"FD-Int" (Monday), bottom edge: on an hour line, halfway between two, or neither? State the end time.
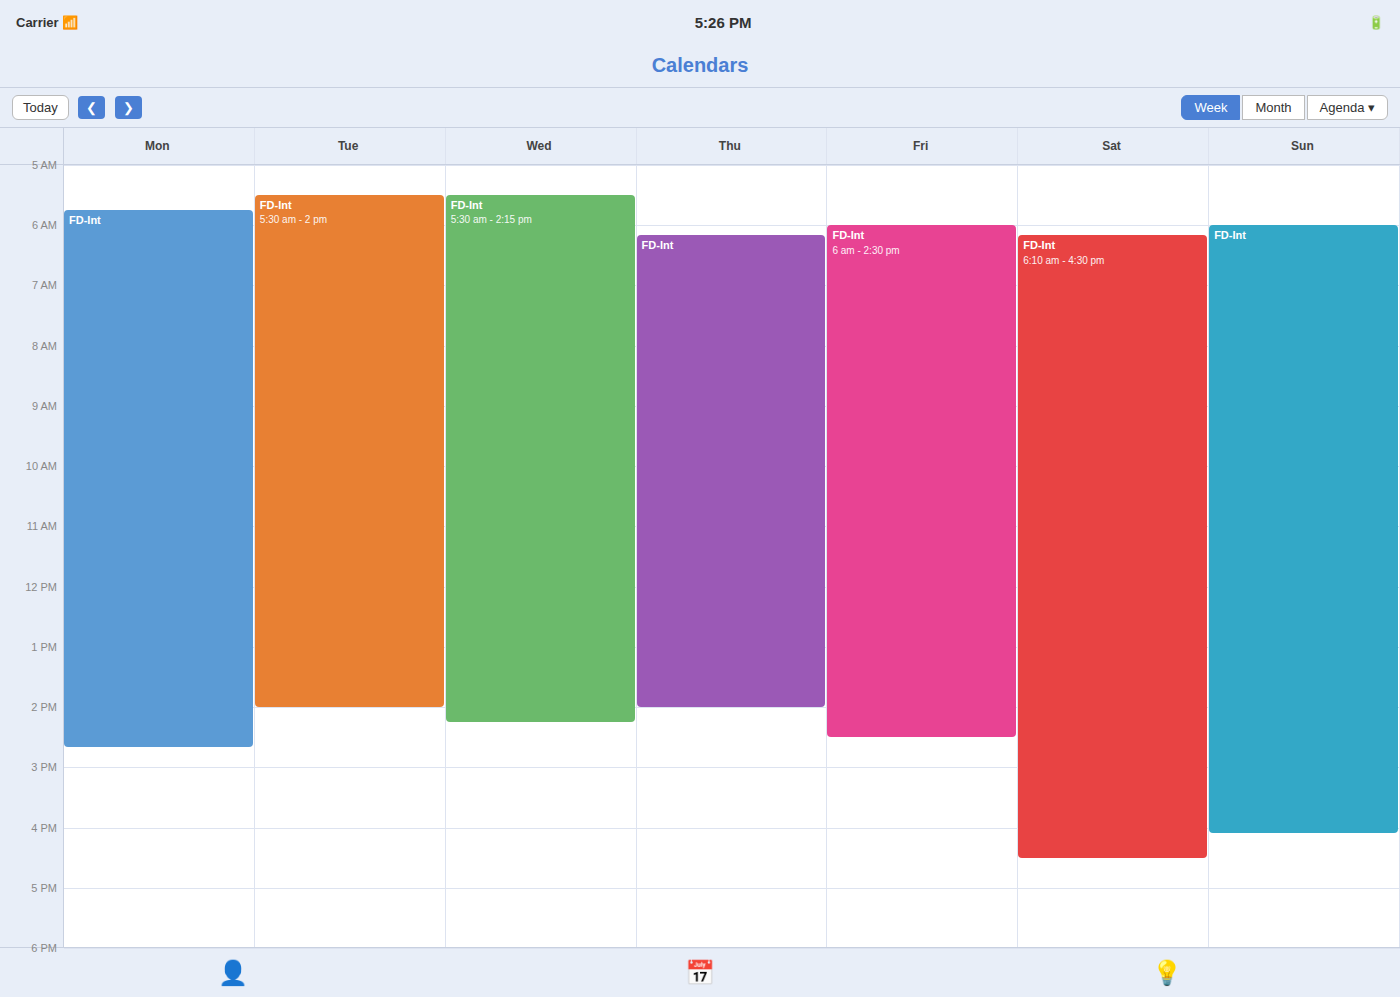
14:40 -- neither: 40 minutes below the 14:00 line and 20 minutes above the 15:00 line.